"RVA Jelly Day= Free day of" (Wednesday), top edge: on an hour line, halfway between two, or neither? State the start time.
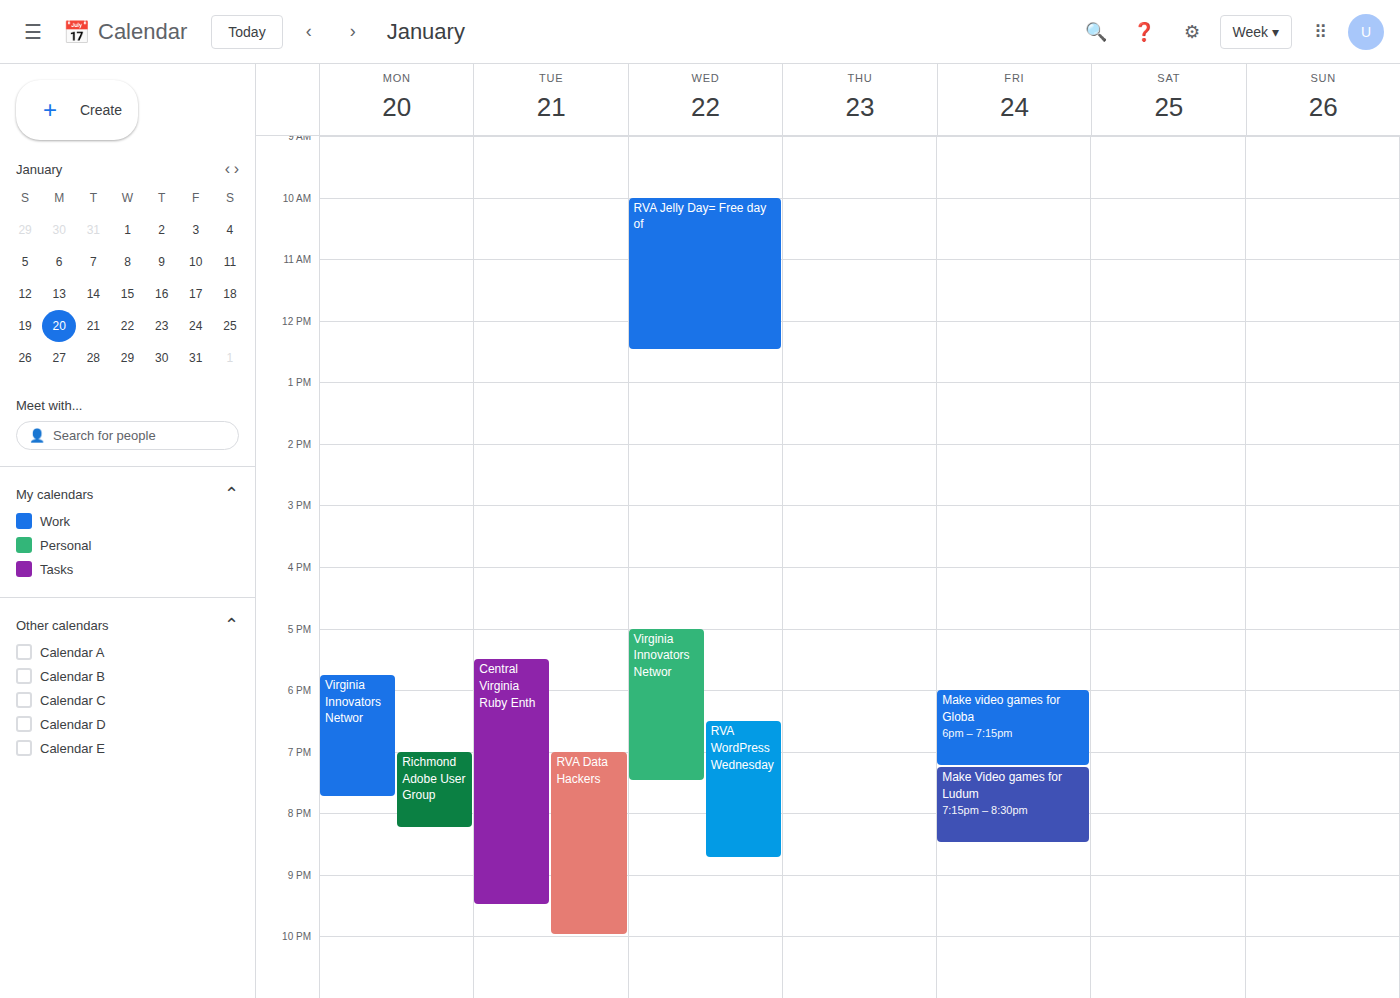
10:00 AM -- exactly on the 10 AM line.